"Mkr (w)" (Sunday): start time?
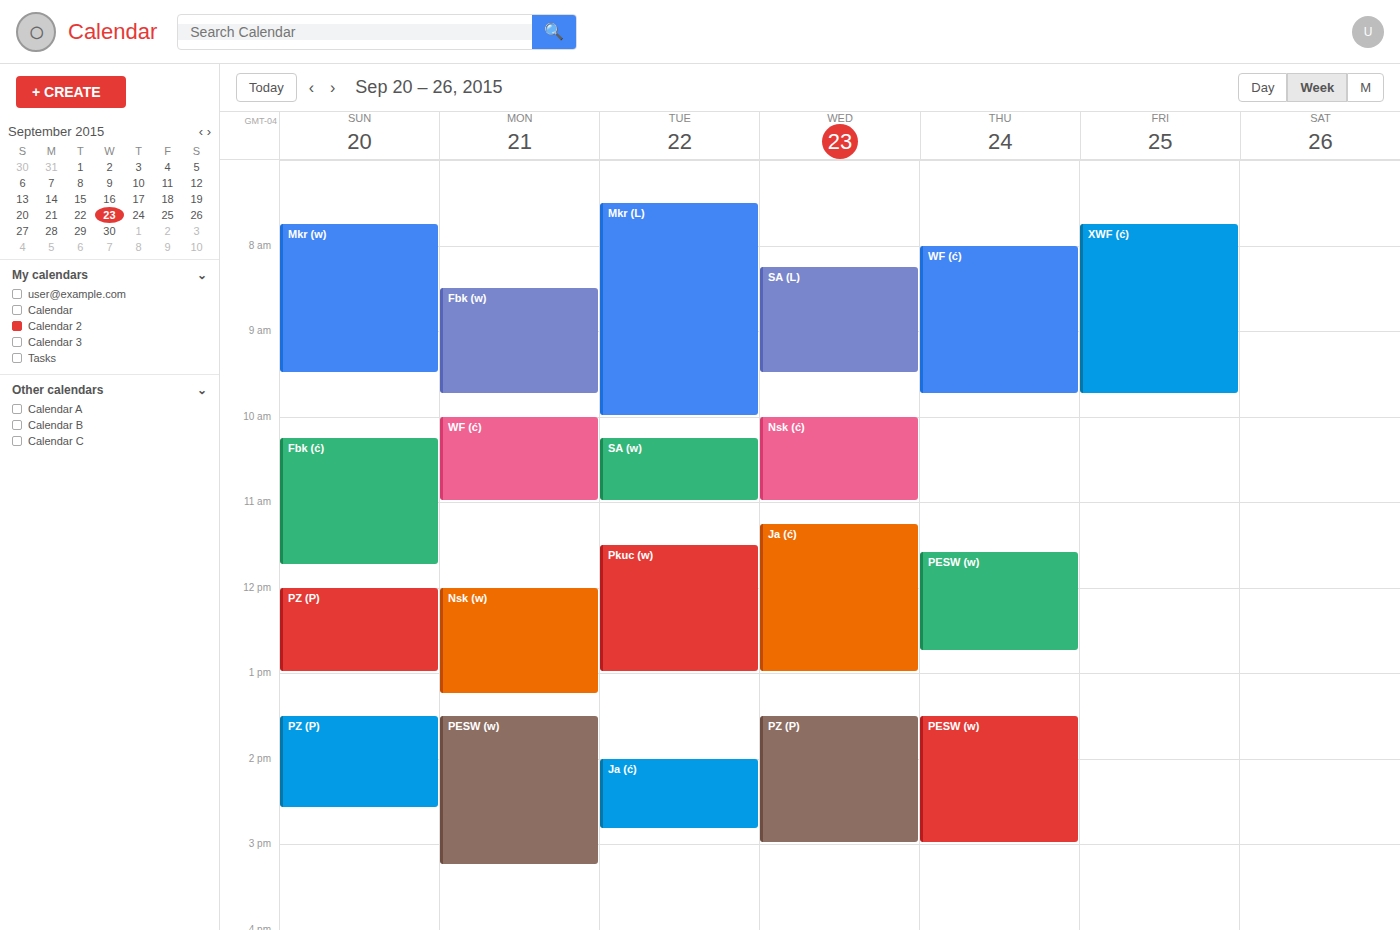
7:45 AM